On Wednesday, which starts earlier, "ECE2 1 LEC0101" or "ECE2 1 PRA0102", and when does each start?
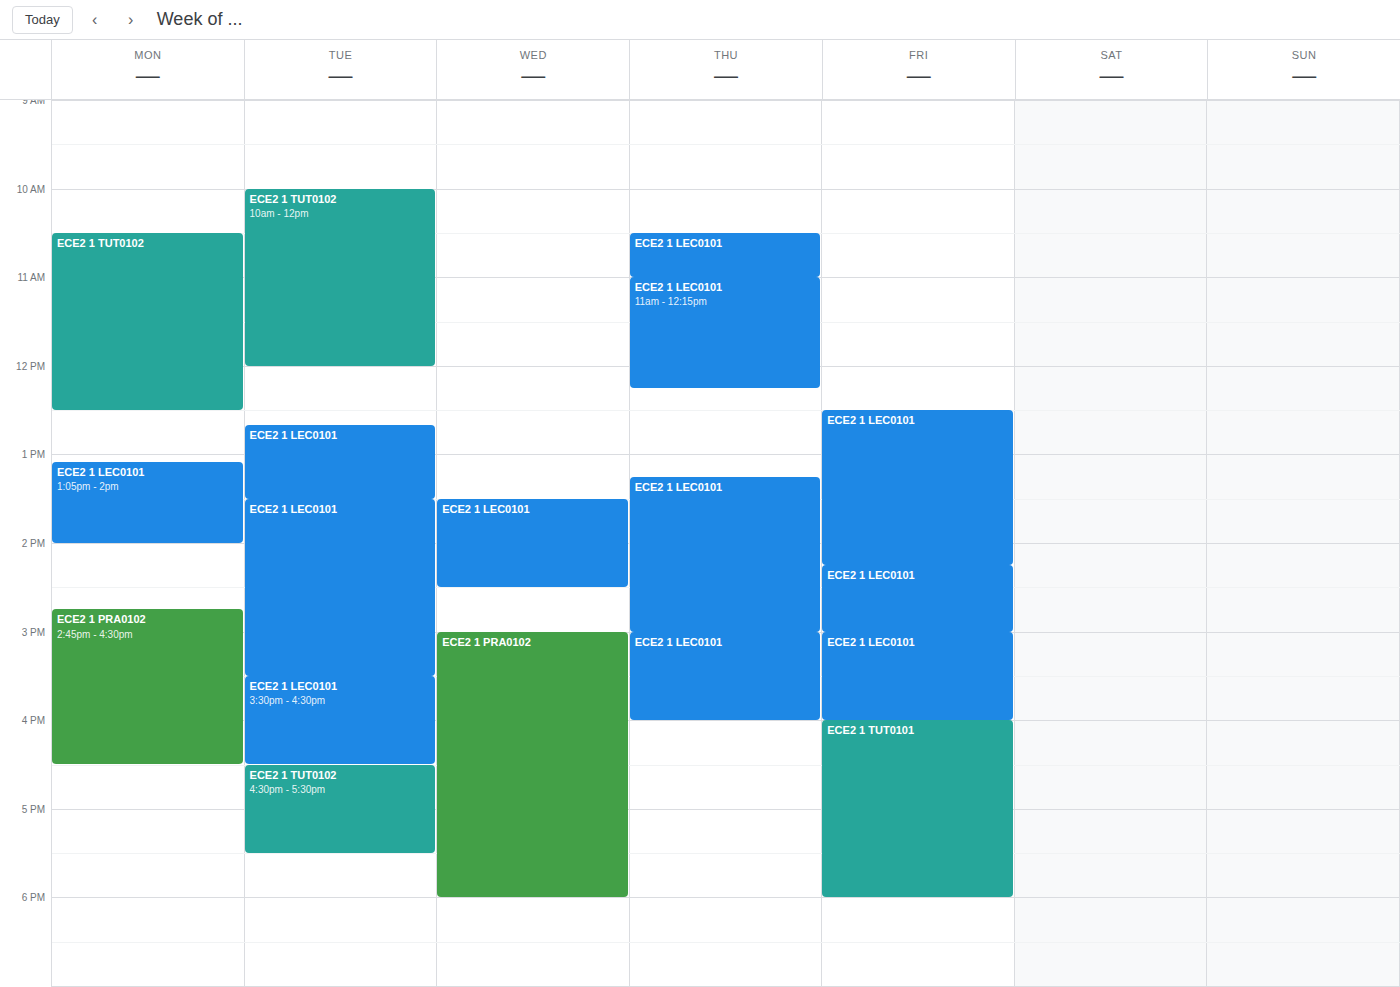
"ECE2 1 LEC0101" 1:30 PM; "ECE2 1 PRA0102" 3:00 PM.